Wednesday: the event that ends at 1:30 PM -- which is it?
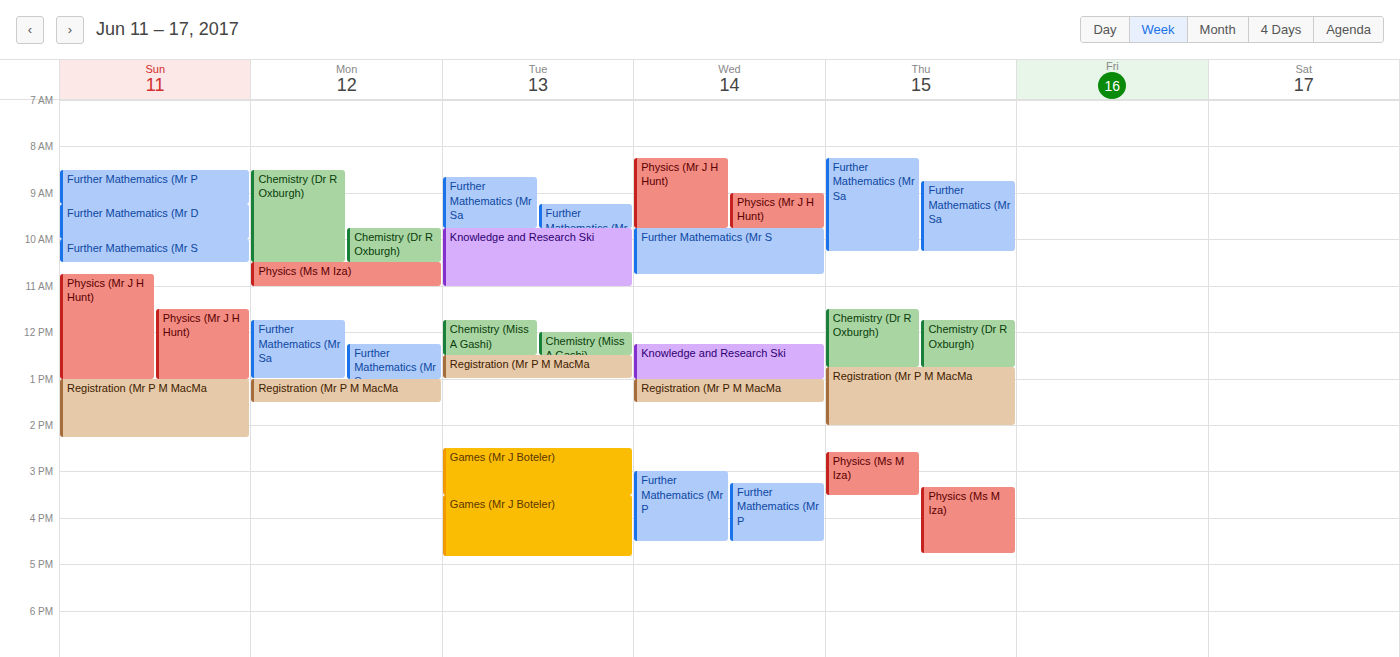
"Registration (Mr P M MacMa"